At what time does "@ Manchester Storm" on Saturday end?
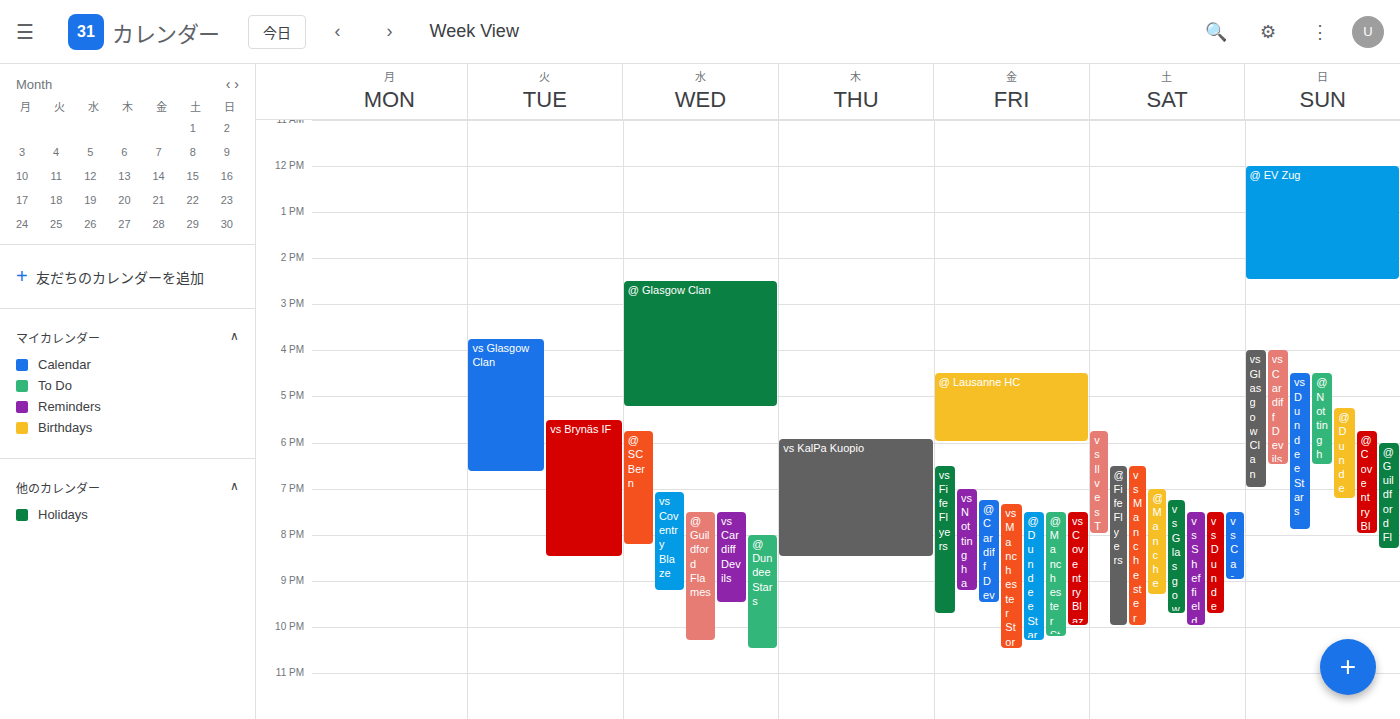
21:20